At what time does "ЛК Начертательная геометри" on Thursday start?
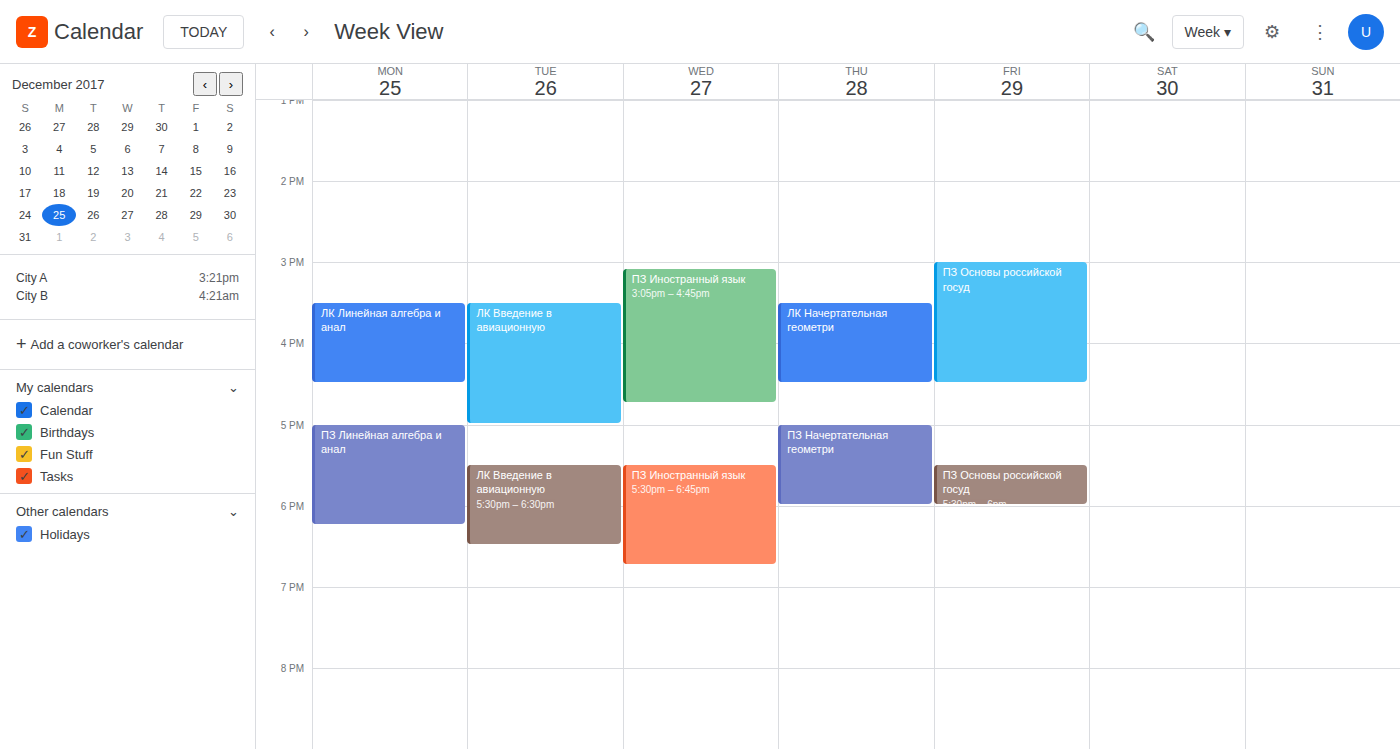
3:30 PM